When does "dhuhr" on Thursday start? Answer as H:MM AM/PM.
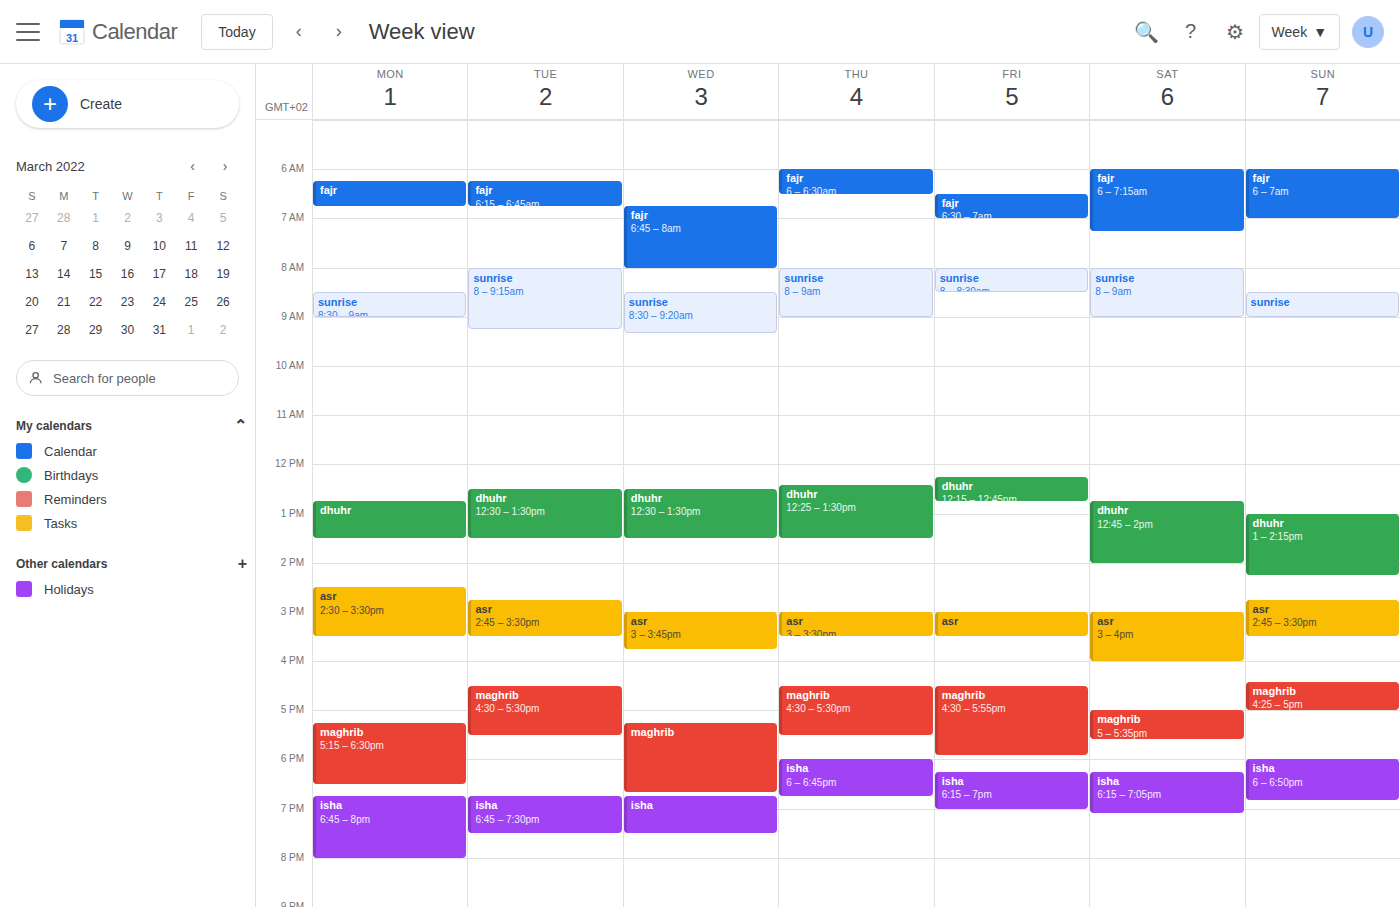
12:25 PM